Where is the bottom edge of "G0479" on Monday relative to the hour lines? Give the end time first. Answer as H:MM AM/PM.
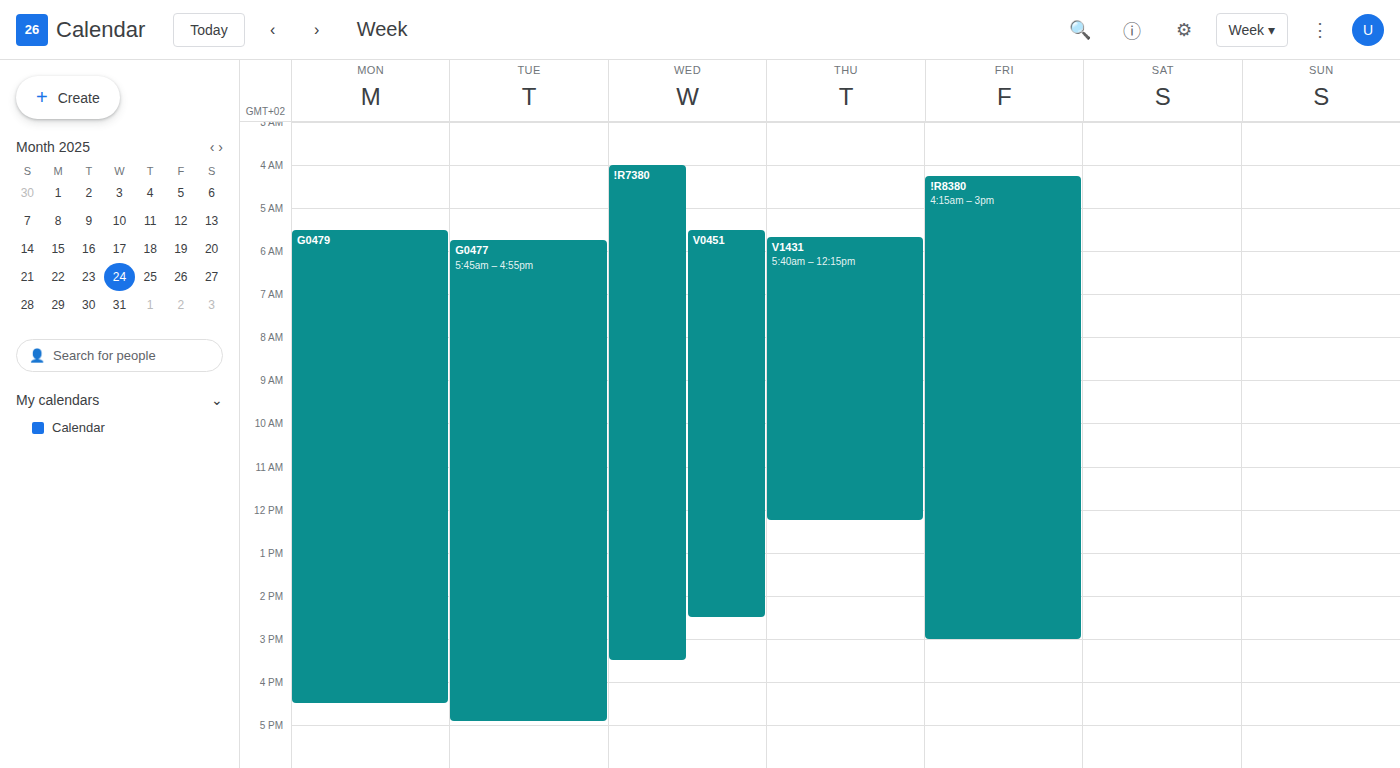
4:30 PM -- halfway between the 4 PM and 5 PM lines.